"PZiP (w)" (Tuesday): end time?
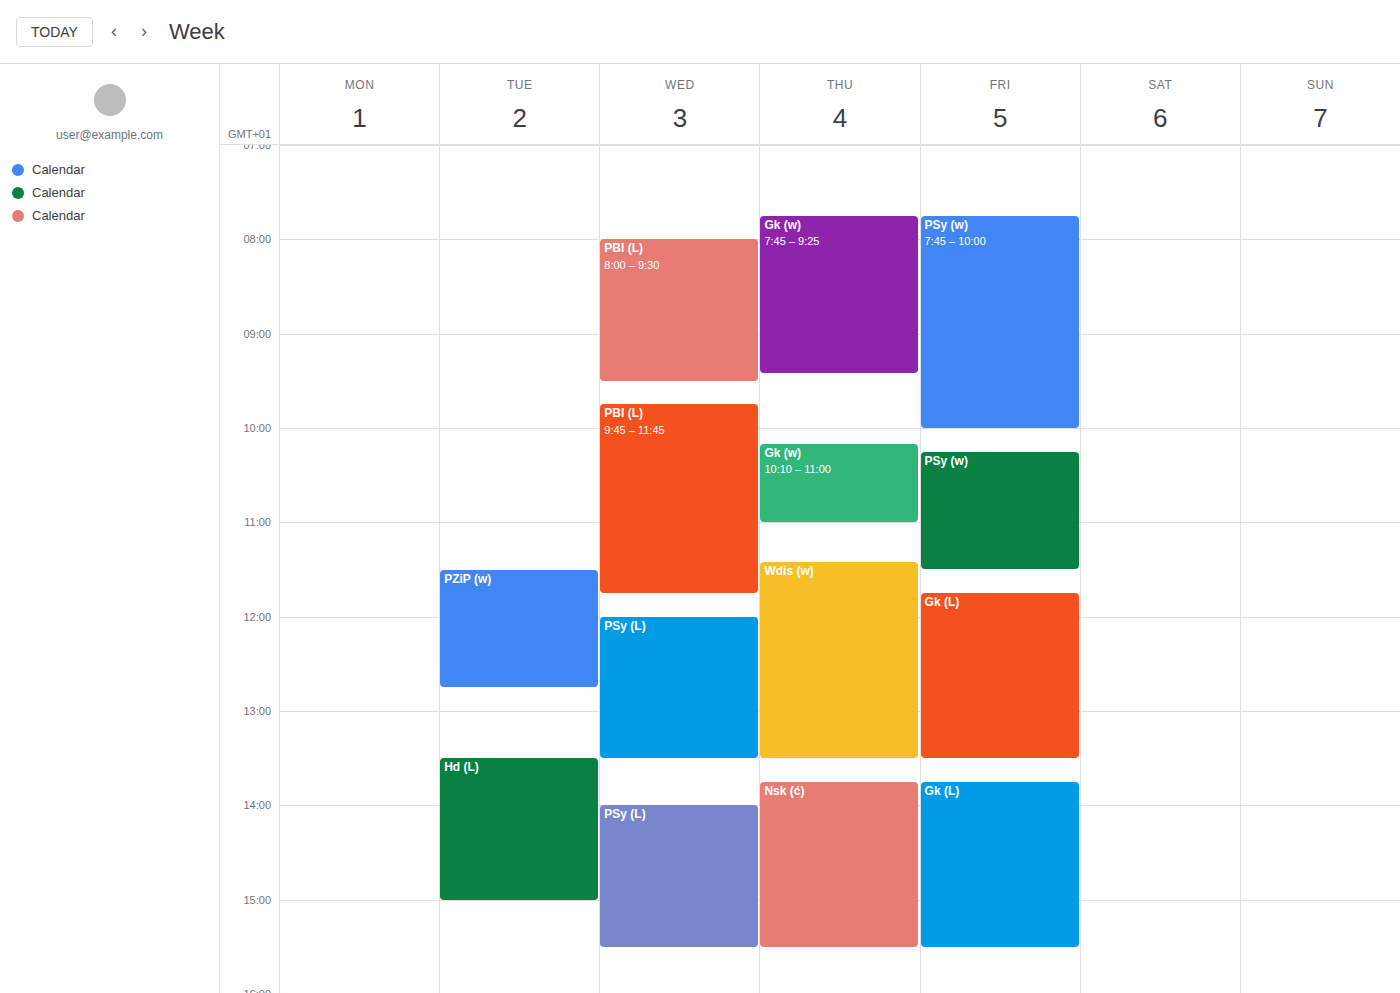
12:45 PM